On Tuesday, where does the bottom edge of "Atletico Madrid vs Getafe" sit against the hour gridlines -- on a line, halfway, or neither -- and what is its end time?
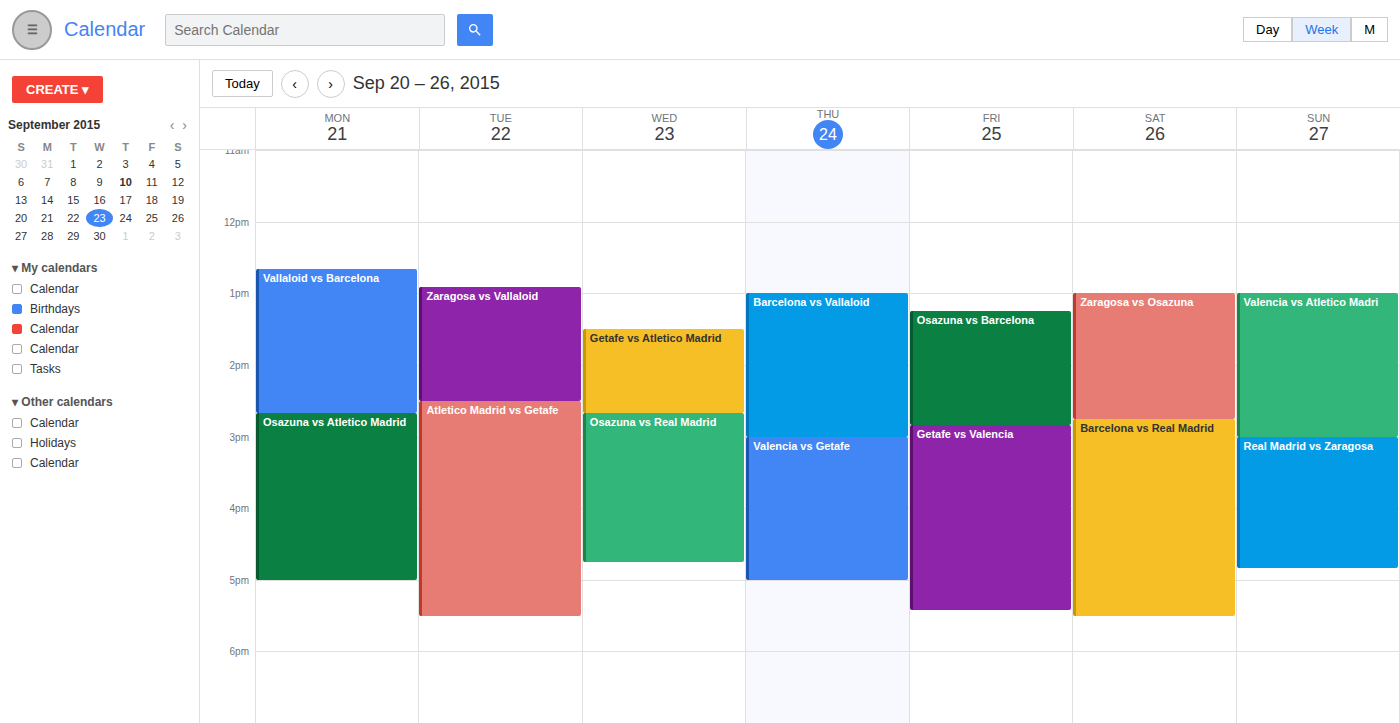
5:30 PM -- halfway between the 5 PM and 6 PM lines.